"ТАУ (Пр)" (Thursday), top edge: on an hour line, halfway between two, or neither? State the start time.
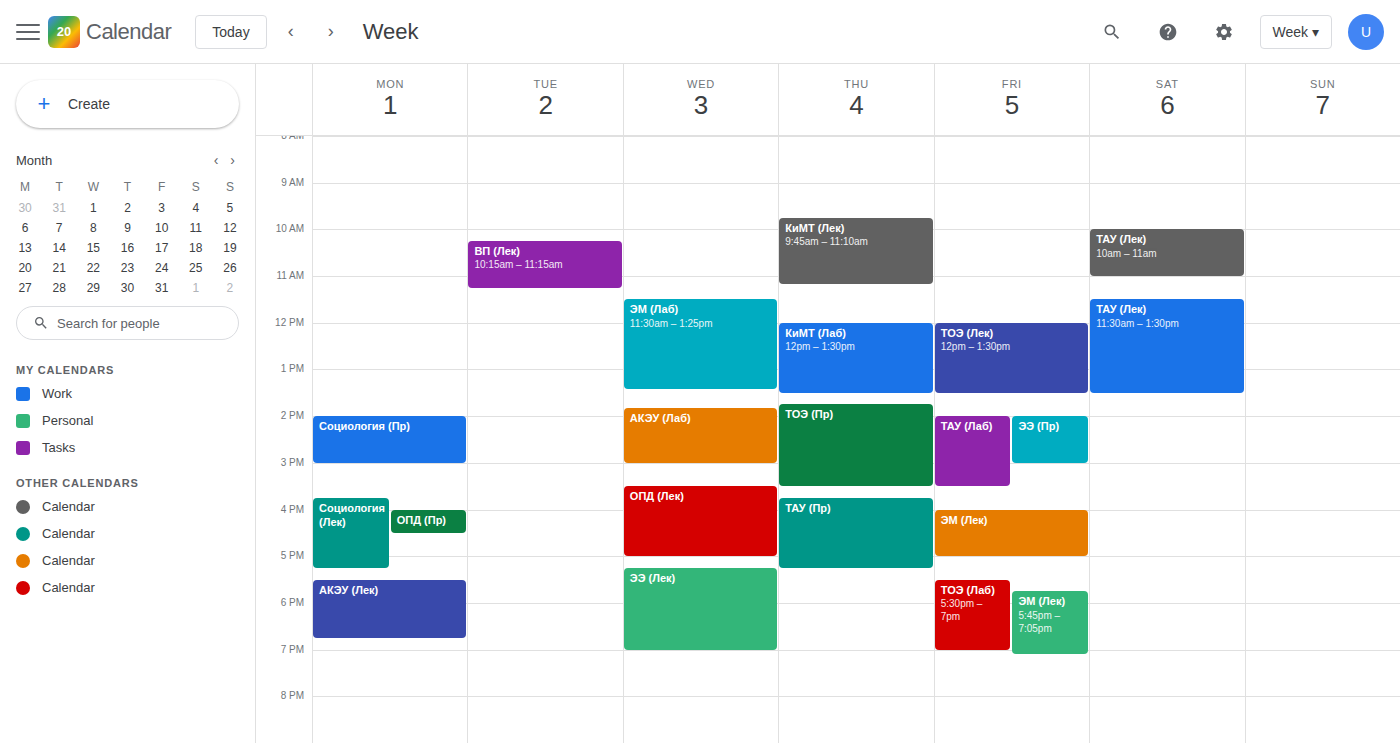
3:45 PM -- neither: three quarters of the way from the 3 PM line to the 4 PM line.